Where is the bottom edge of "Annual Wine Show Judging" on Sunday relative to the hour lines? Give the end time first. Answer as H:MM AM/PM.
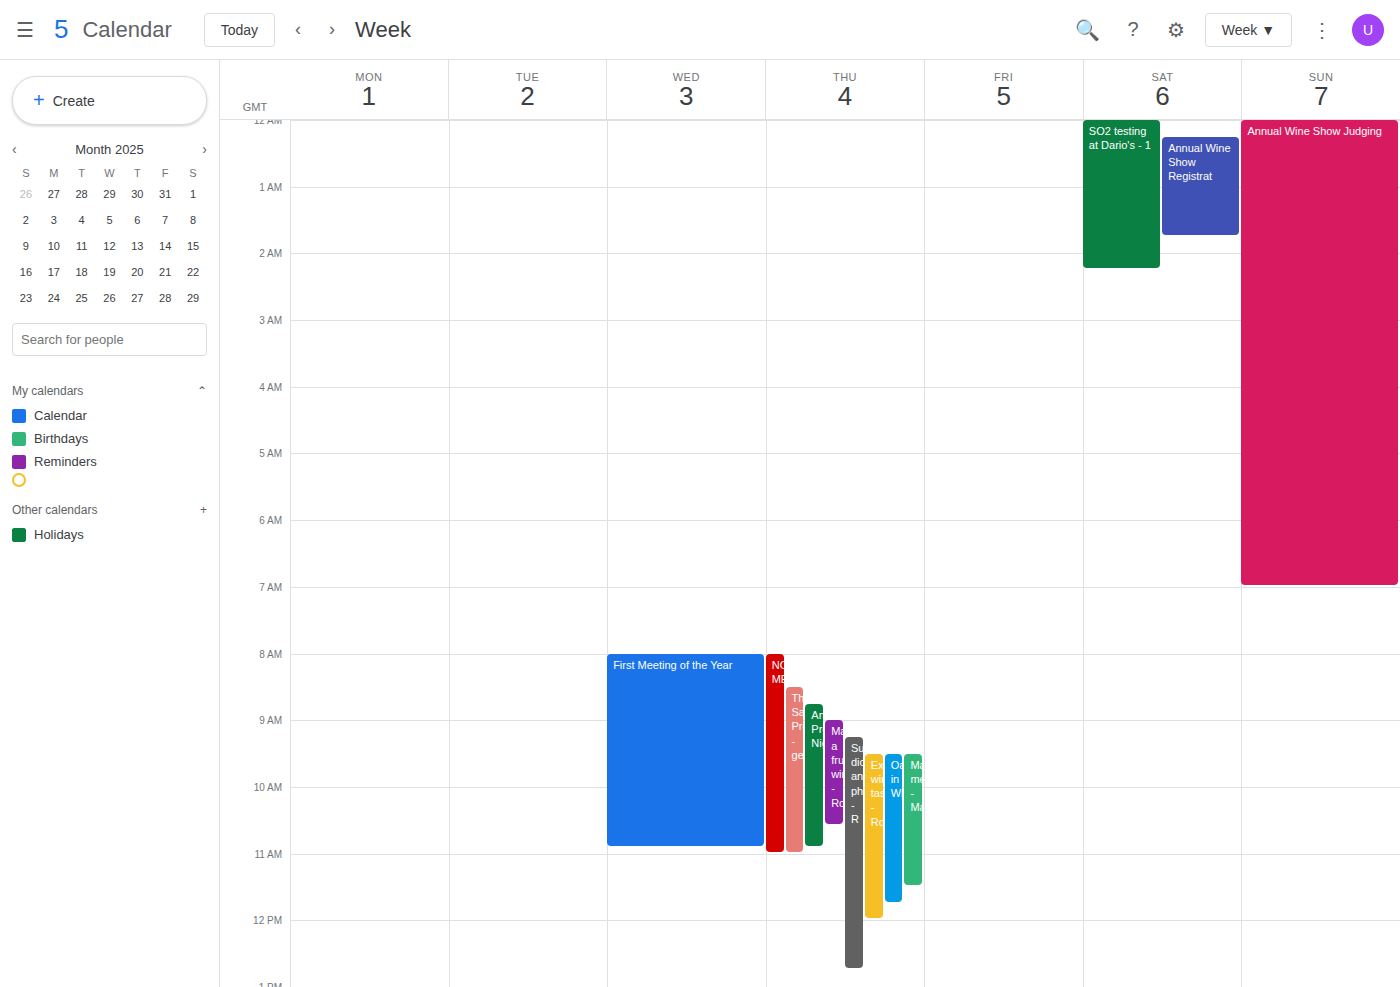
7:00 AM -- exactly on the 7 AM line.